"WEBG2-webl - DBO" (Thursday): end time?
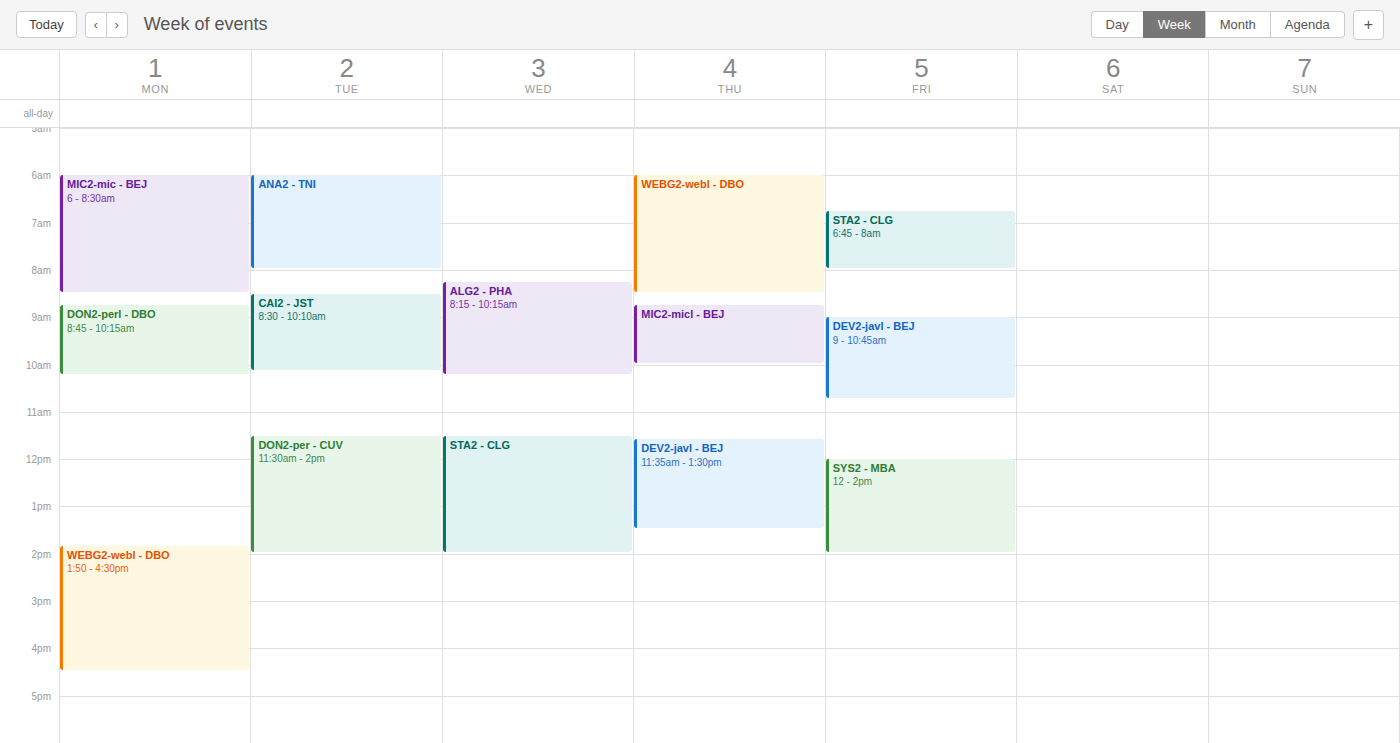
8:30 AM